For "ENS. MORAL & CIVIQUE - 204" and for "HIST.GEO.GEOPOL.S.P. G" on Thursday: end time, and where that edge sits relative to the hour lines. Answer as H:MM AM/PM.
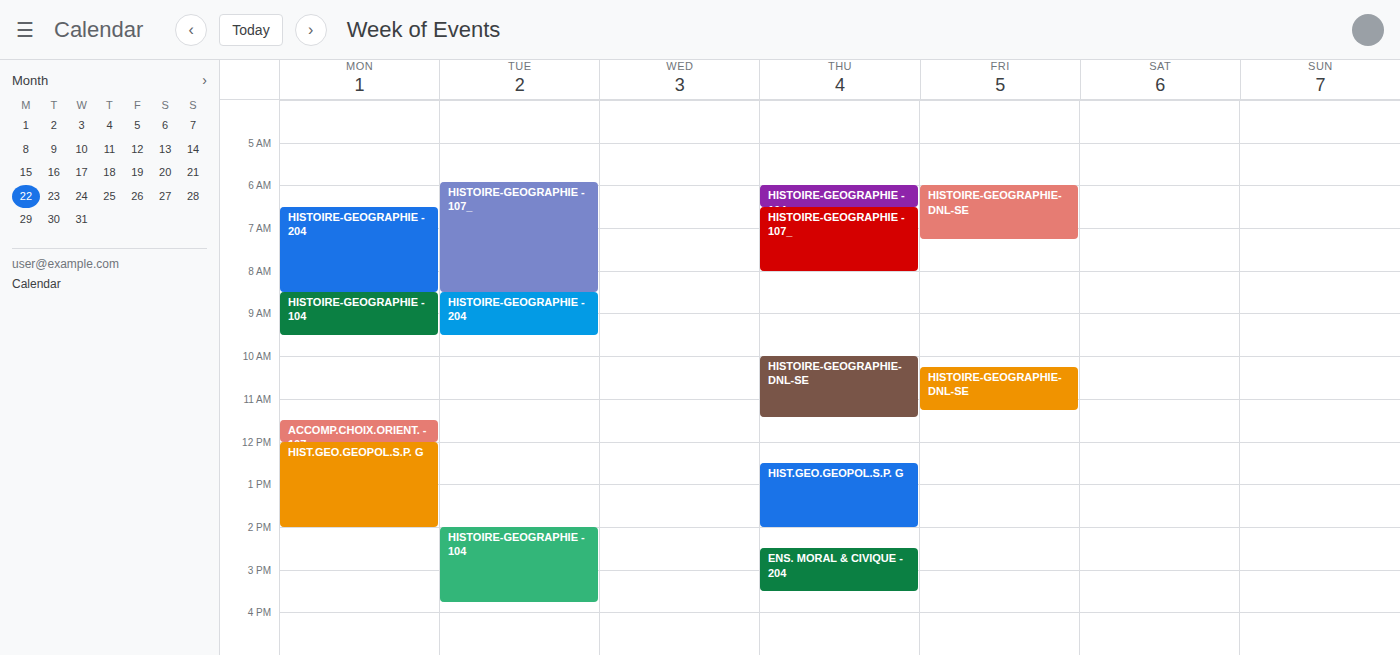
"ENS. MORAL & CIVIQUE - 204": 3:30 PM, halfway between the 3 PM and 4 PM lines. "HIST.GEO.GEOPOL.S.P. G": 2:00 PM, exactly on the 2 PM line.